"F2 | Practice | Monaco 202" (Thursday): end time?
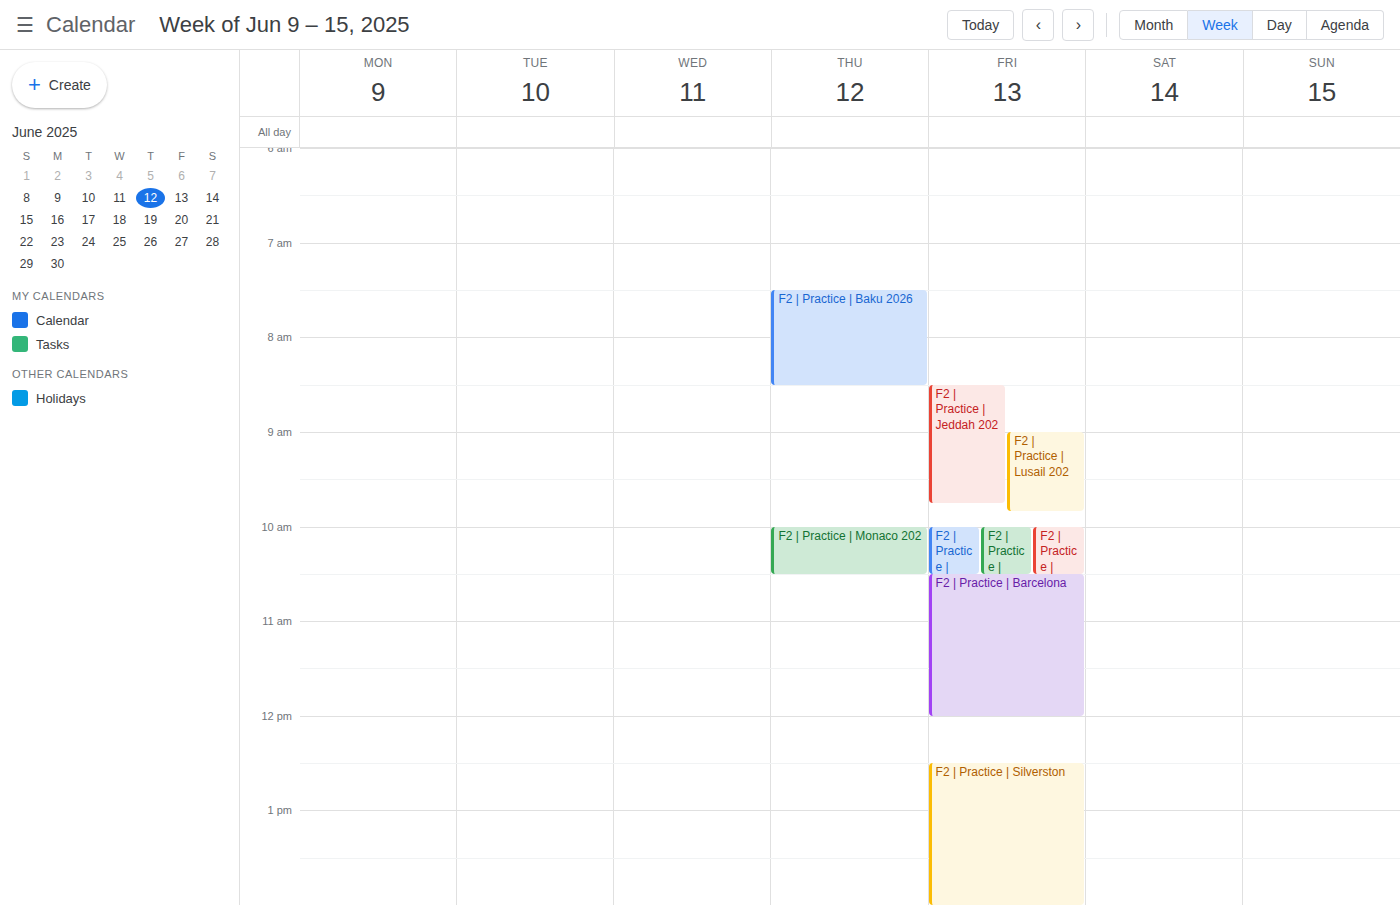
10:30 AM